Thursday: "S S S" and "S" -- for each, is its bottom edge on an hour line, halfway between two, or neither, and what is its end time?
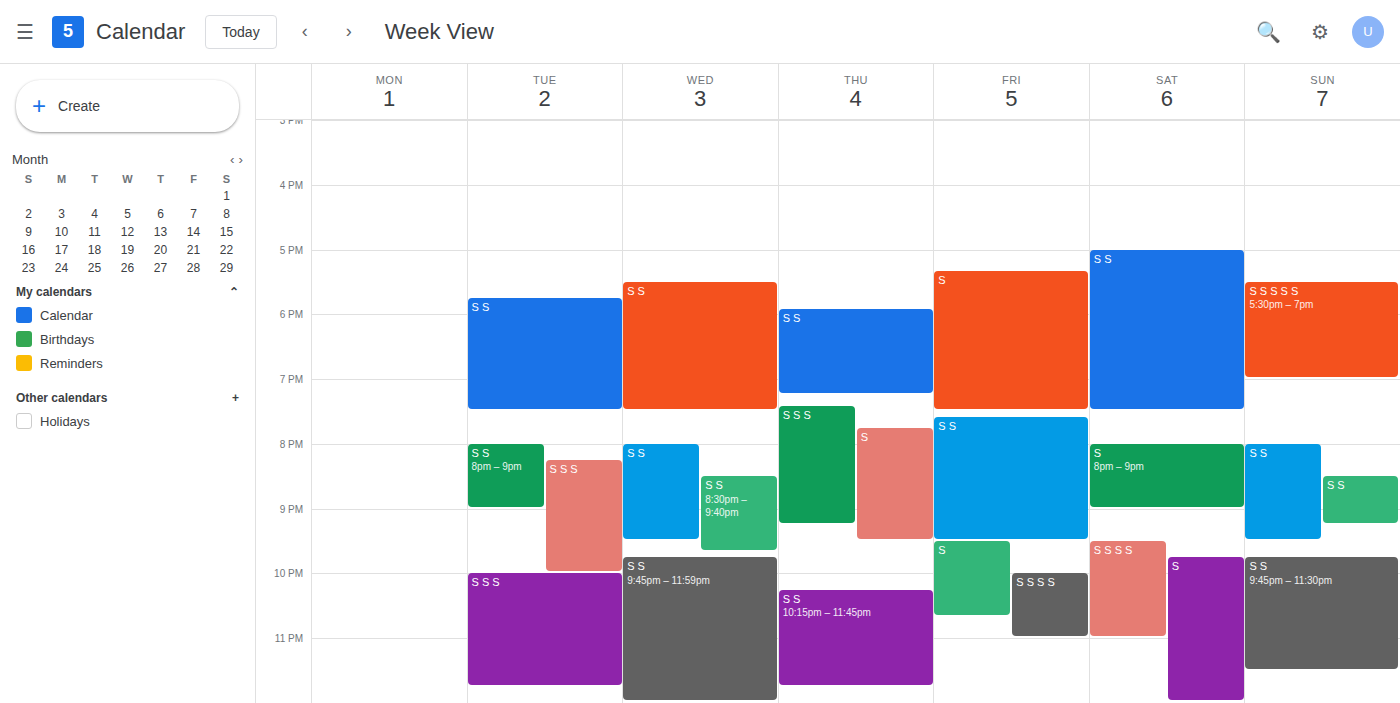
"S S S": 9:15 PM, neither: a quarter of the way from the 9 PM line to the 10 PM line. "S": 9:30 PM, halfway between the 9 PM and 10 PM lines.